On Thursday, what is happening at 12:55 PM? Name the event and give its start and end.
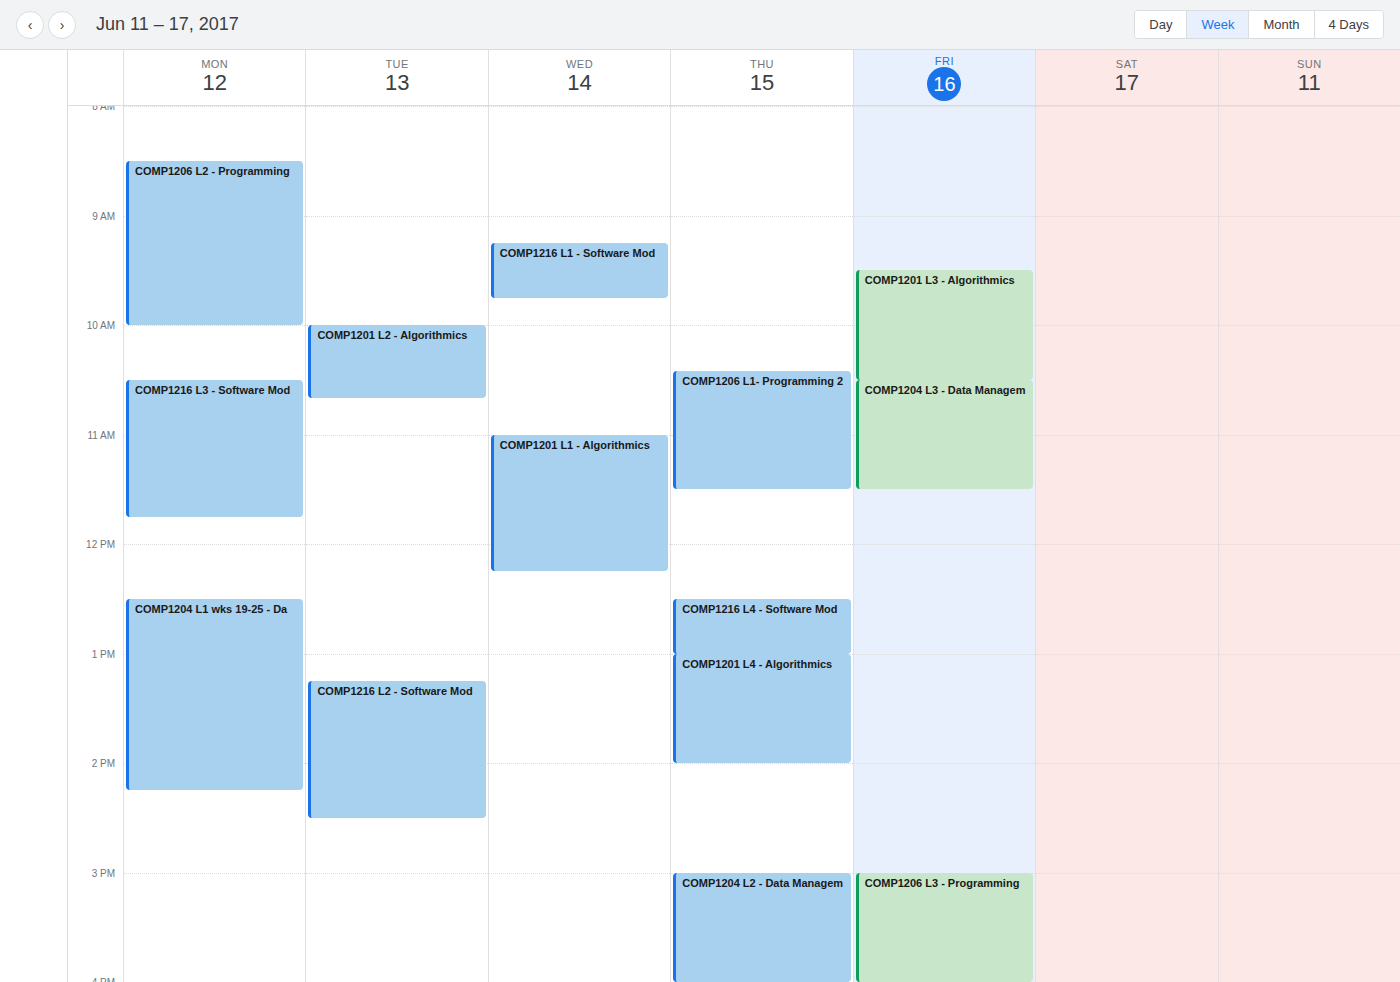
"COMP1216 L4 - Software Mod", 12:30 PM to 1:00 PM